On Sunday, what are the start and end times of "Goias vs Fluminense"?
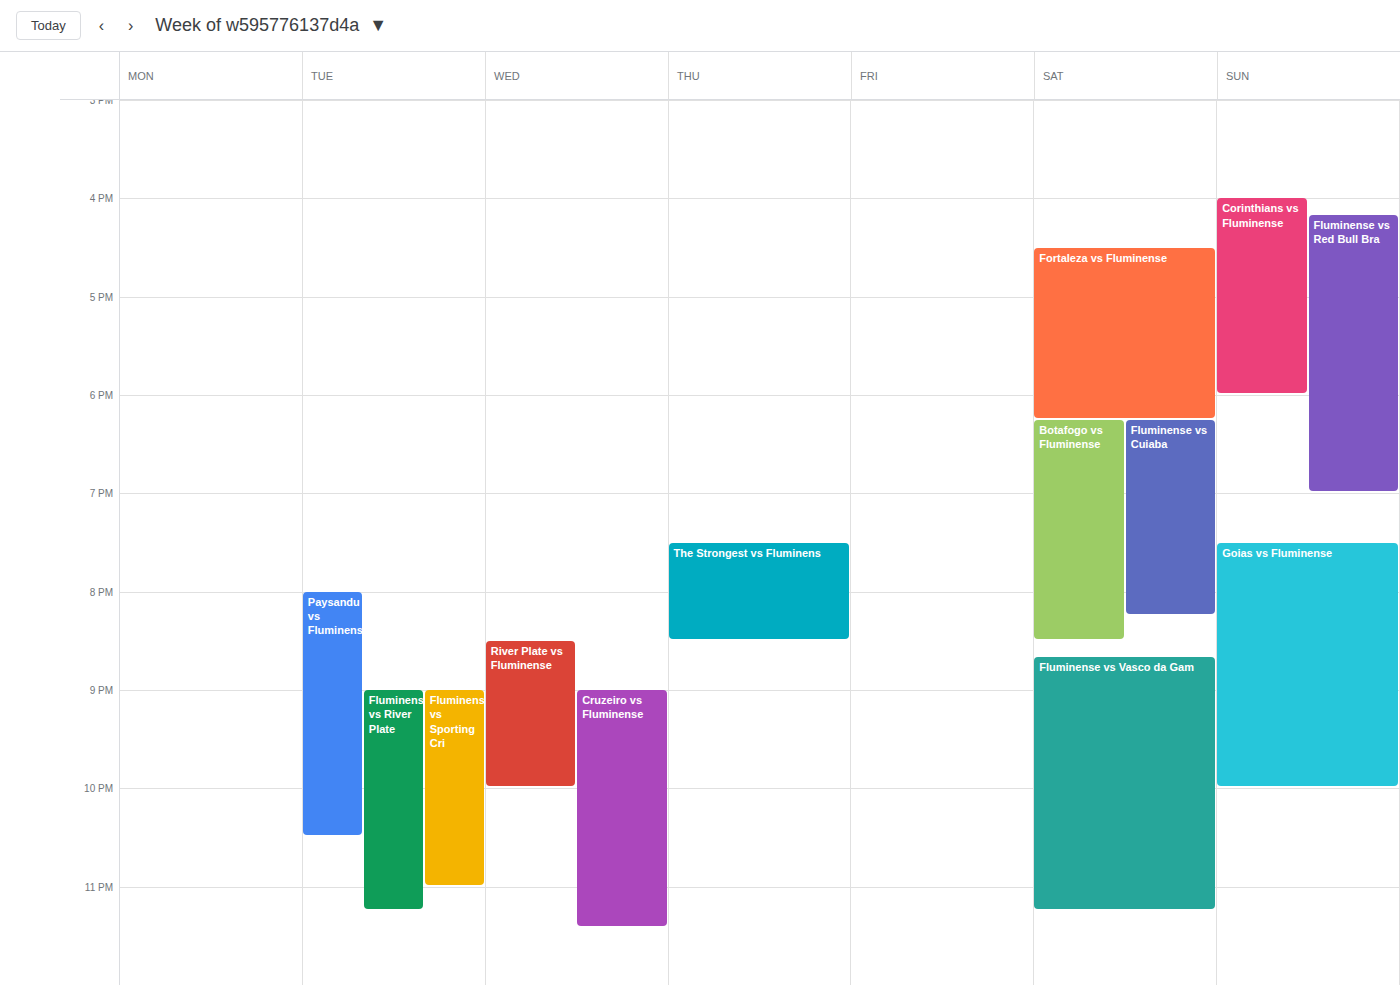
7:30 PM to 10:00 PM